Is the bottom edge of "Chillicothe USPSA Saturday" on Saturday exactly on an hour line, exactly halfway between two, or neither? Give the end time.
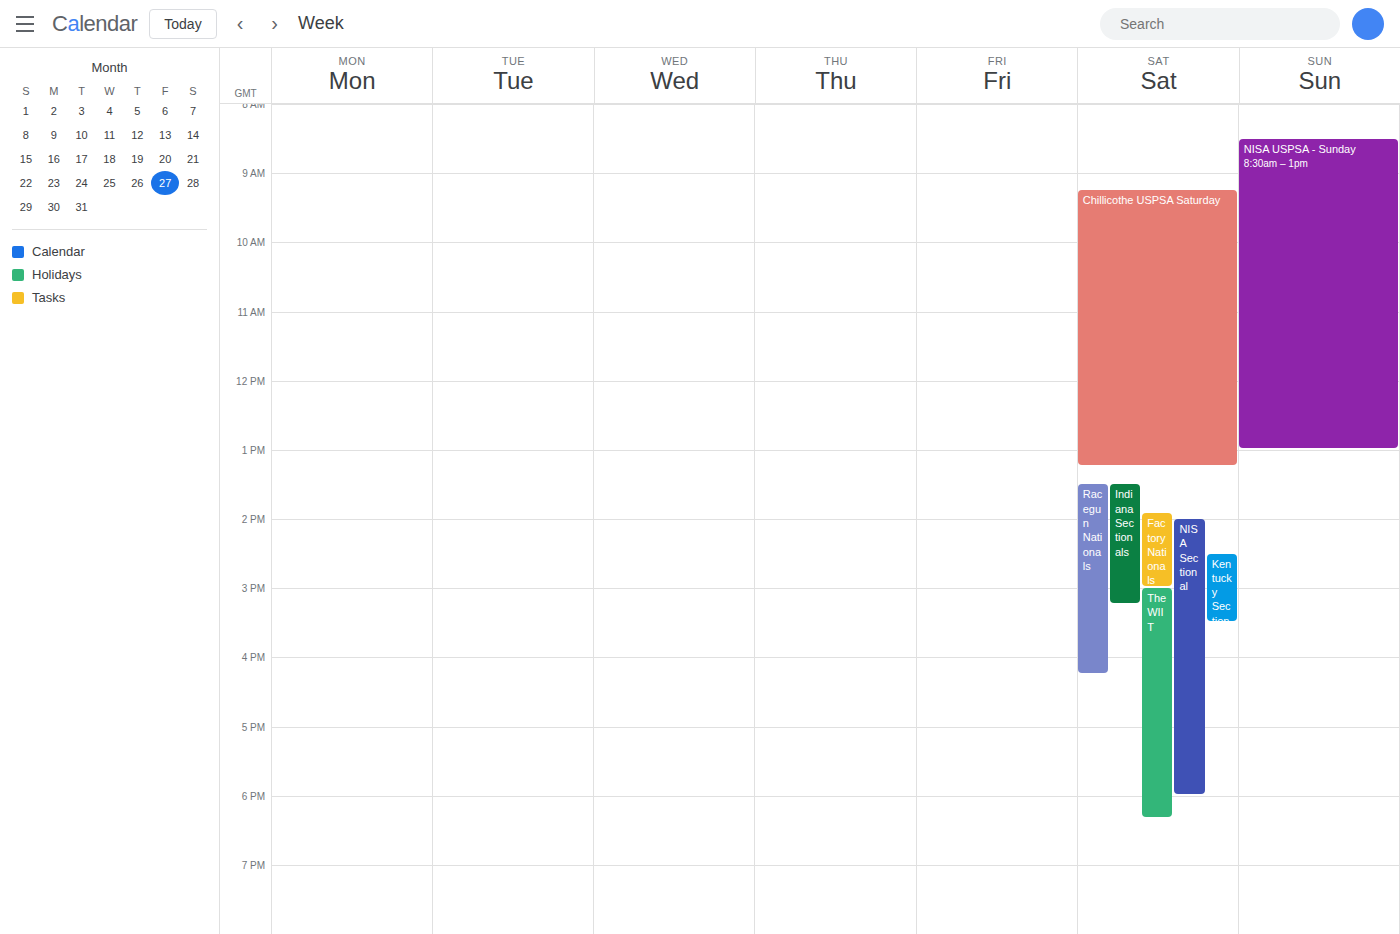
1:15 PM -- neither: a quarter of the way from the 1 PM line to the 2 PM line.